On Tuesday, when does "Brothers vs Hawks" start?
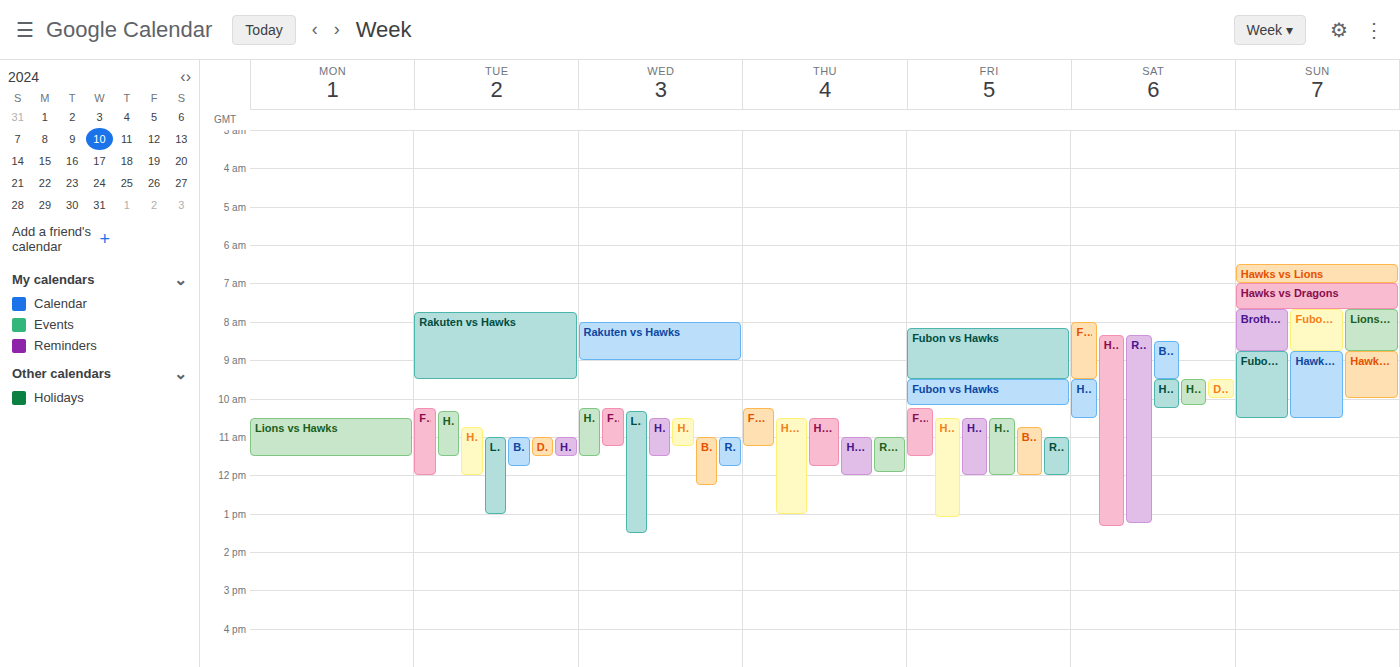
11:00 AM